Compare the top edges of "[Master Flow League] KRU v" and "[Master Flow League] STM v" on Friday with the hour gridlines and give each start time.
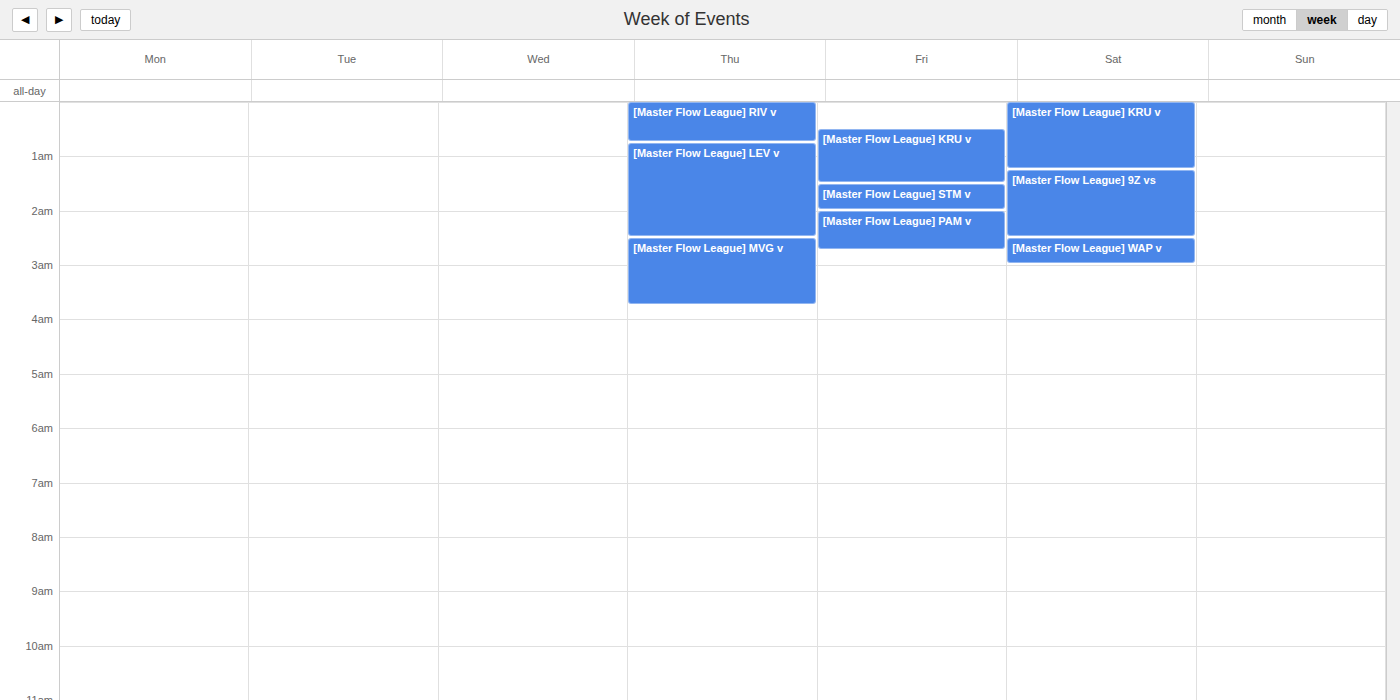
"[Master Flow League] KRU v": 12:30 AM, halfway between the 12 AM and 1 AM lines. "[Master Flow League] STM v": 1:30 AM, halfway between the 1 AM and 2 AM lines.